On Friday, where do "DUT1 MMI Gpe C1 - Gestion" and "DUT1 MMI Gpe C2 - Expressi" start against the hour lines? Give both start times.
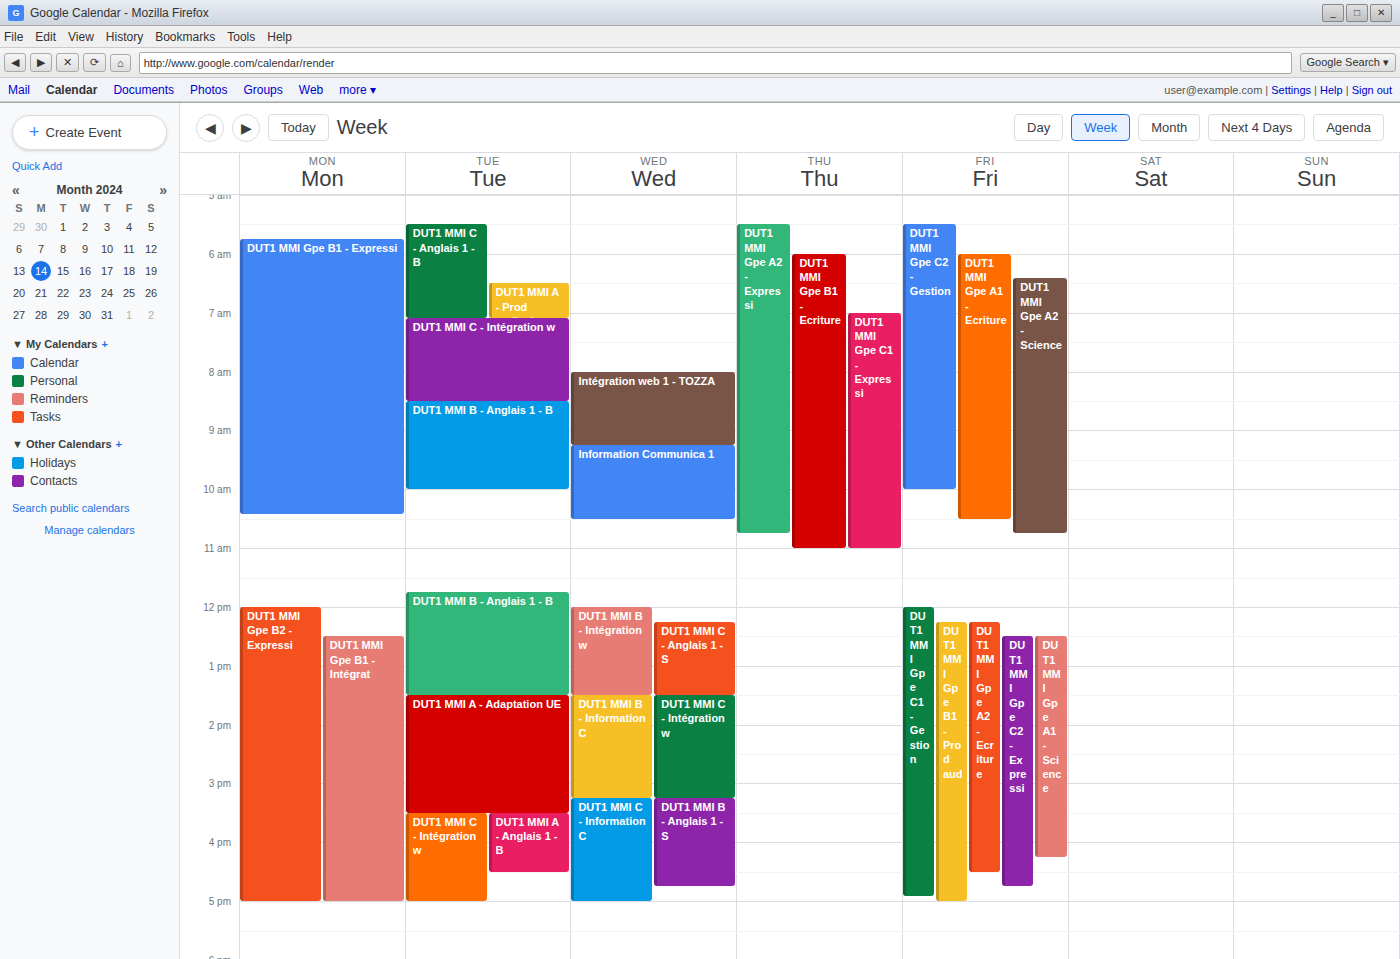
"DUT1 MMI Gpe C1 - Gestion": 12:00 PM, exactly on the 12 PM line. "DUT1 MMI Gpe C2 - Expressi": 12:30 PM, halfway between the 12 PM and 1 PM lines.